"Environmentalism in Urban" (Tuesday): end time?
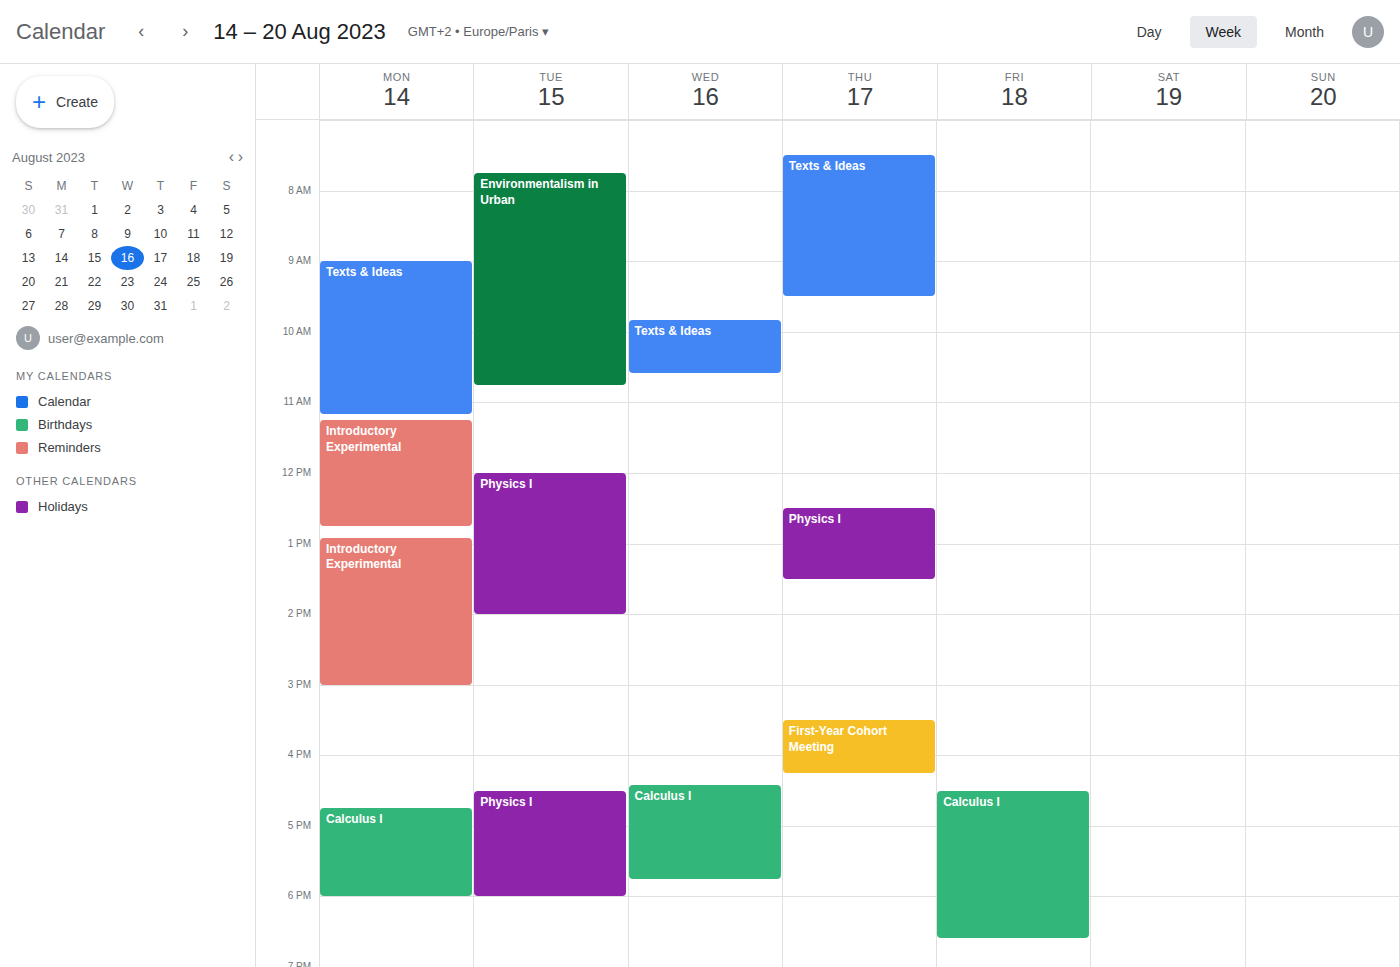
10:45